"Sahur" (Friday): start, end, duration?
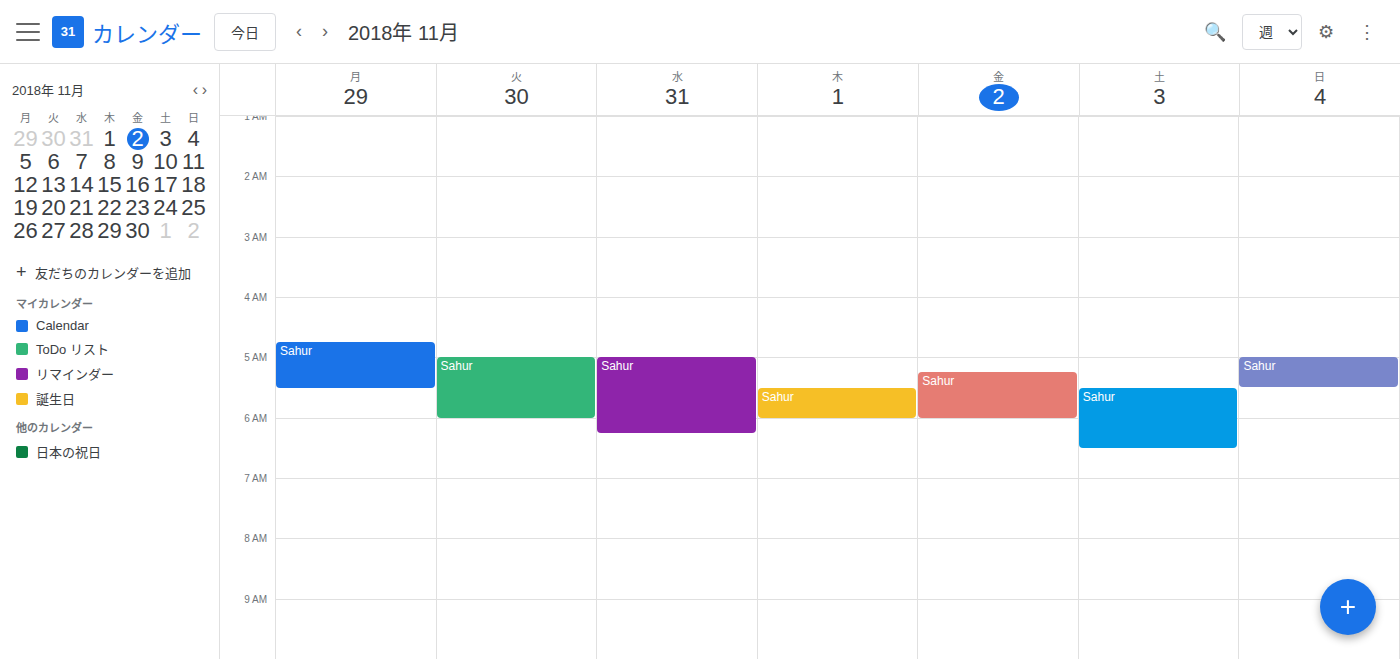
5:15 AM to 6:00 AM, 45 minutes